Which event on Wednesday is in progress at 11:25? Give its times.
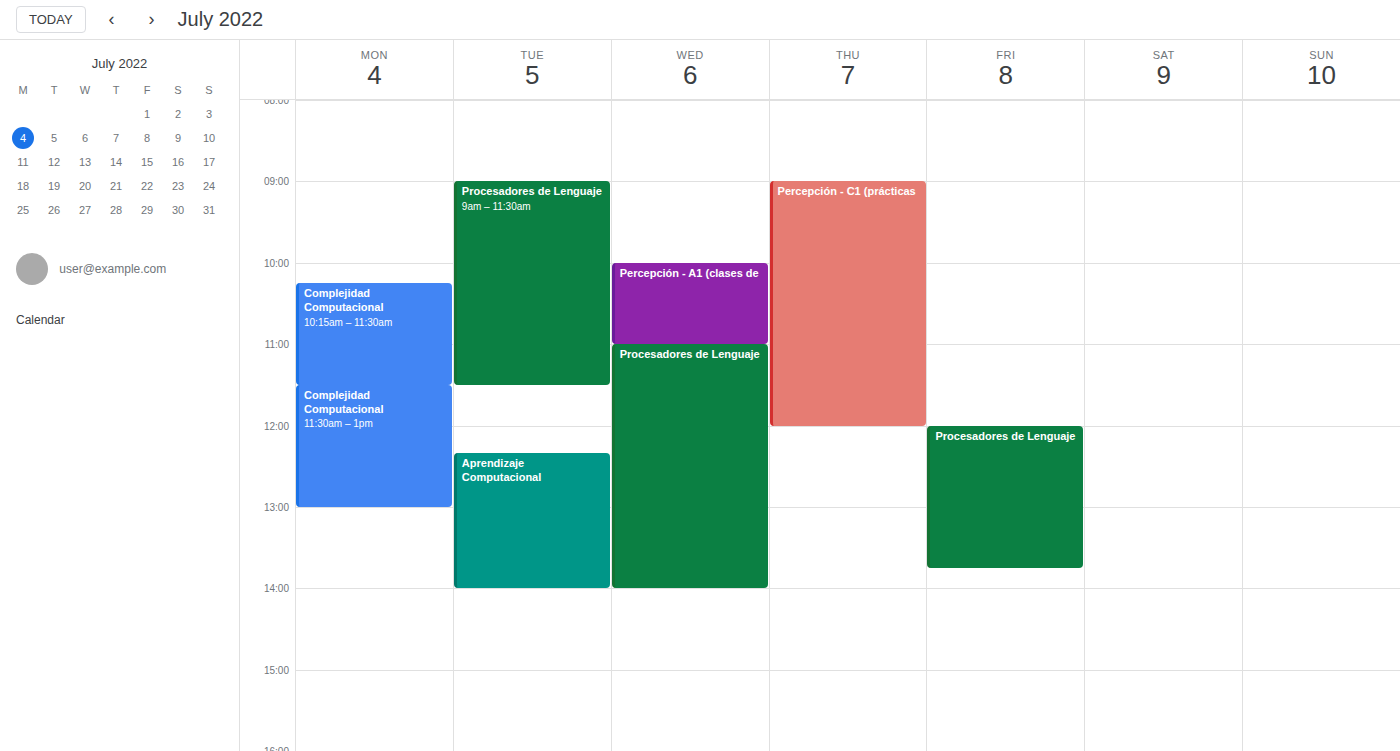
"Procesadores de Lenguaje", 11:00 to 14:00